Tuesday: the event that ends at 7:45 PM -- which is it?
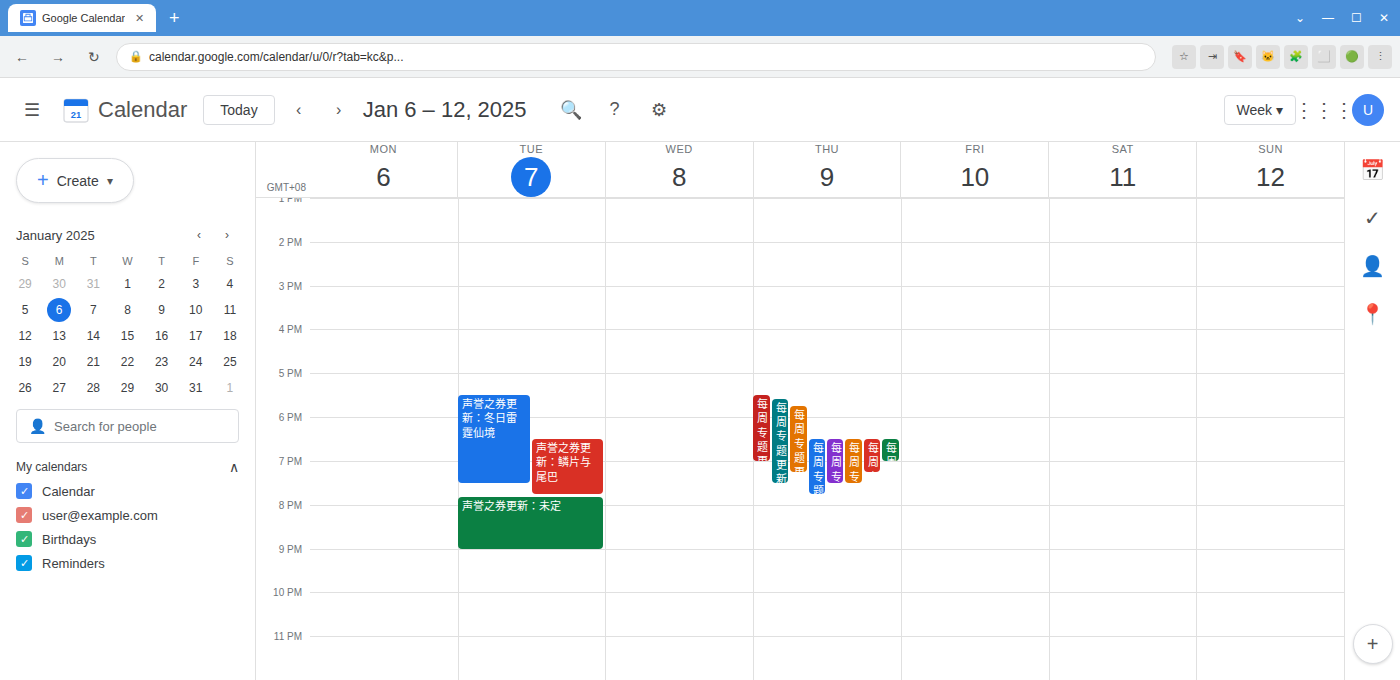
"声誉之券更新：鳞片与尾巴"